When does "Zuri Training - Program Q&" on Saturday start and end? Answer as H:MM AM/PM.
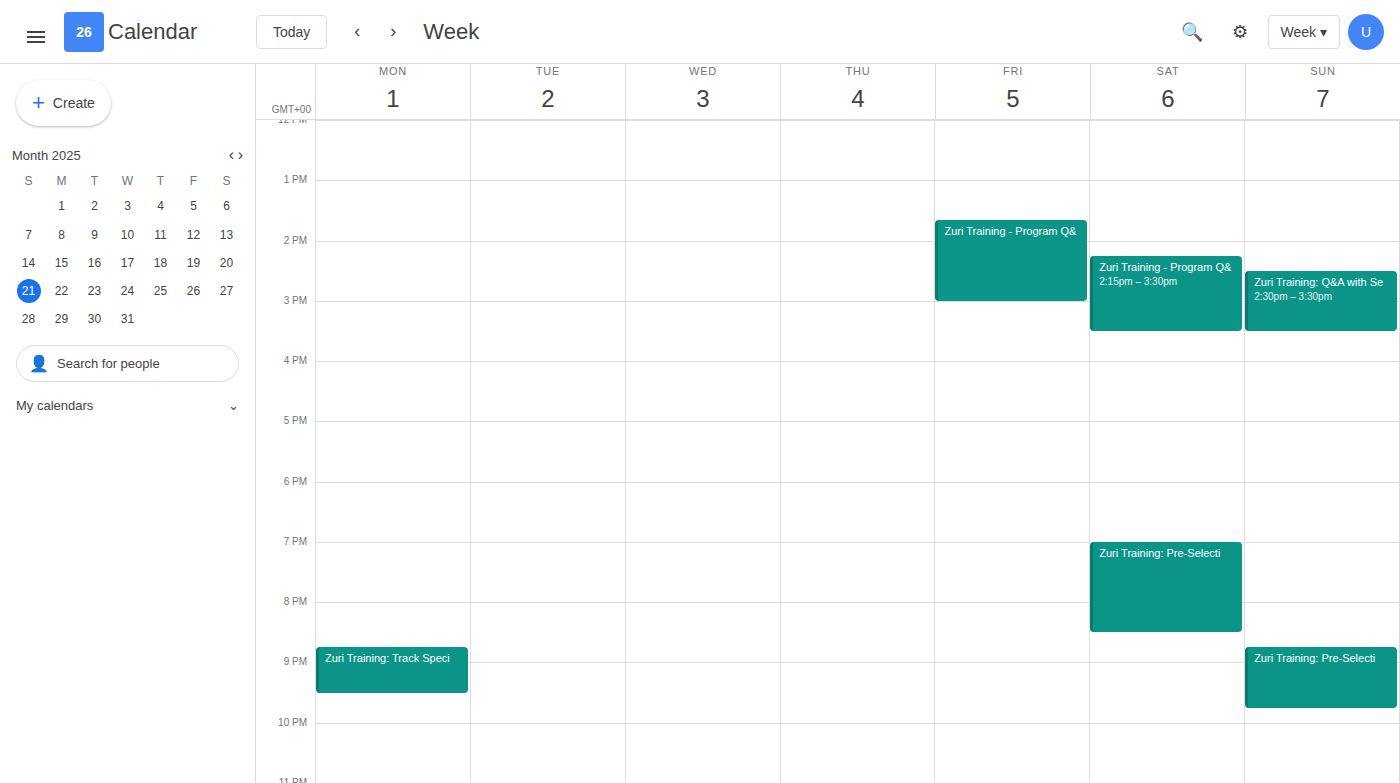
2:15 PM to 3:30 PM